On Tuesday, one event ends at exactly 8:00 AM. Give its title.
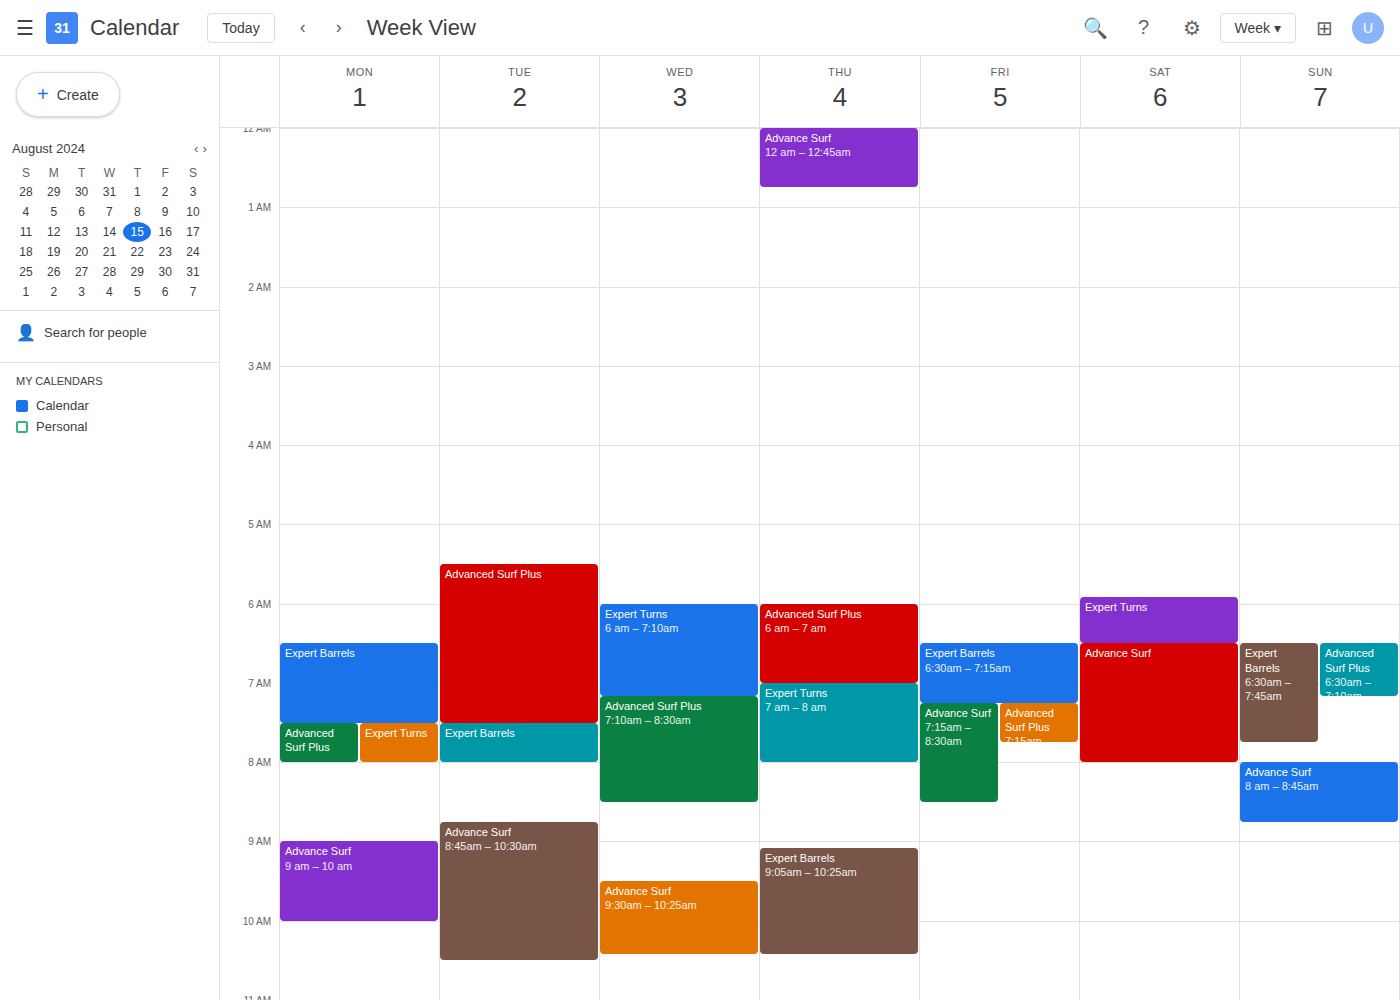
"Expert Barrels"